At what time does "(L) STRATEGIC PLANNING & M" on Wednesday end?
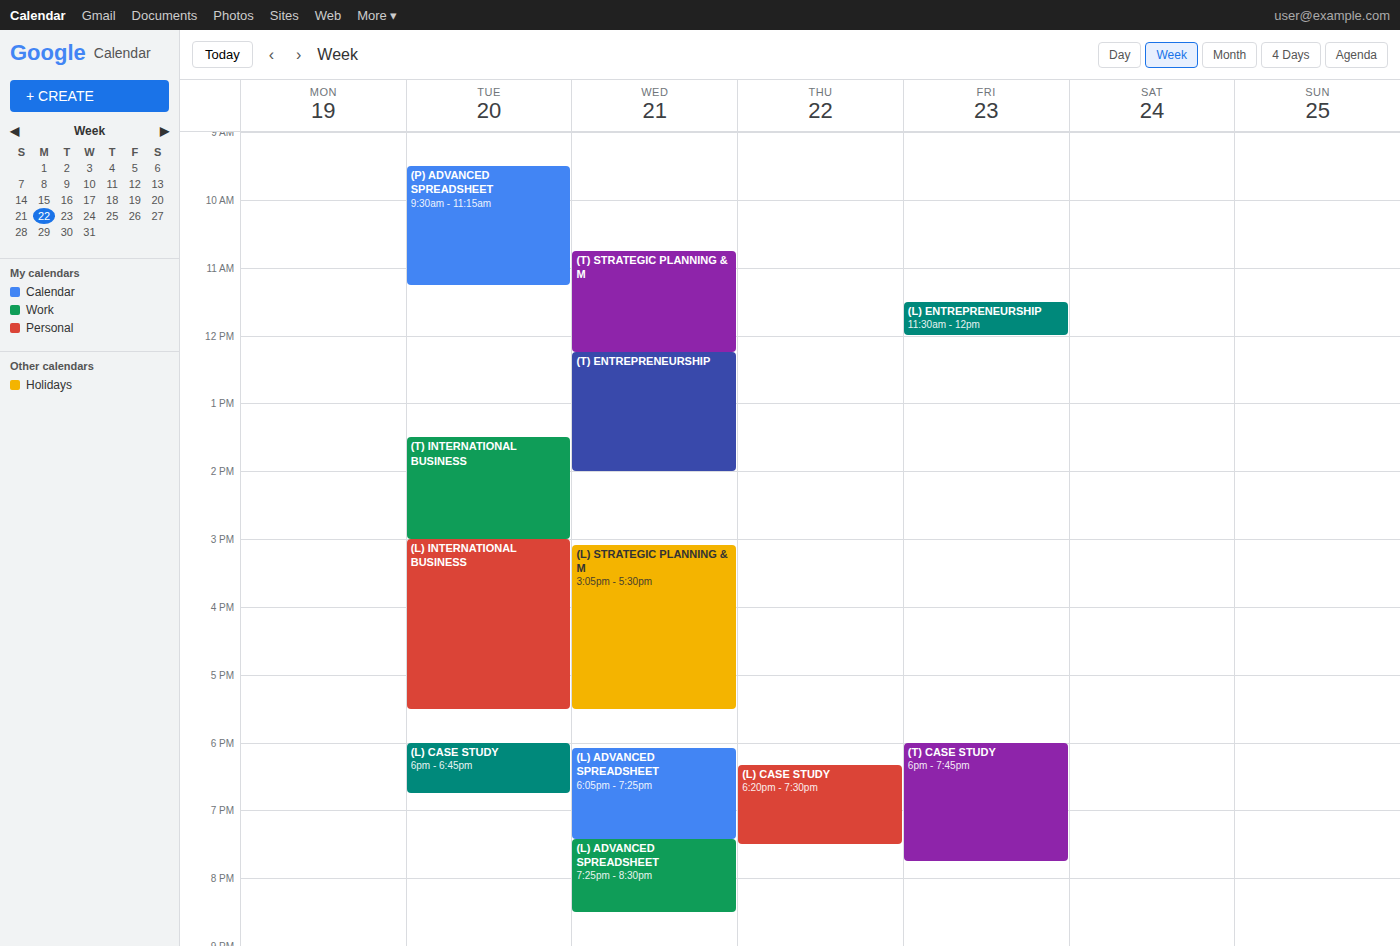
5:30 PM